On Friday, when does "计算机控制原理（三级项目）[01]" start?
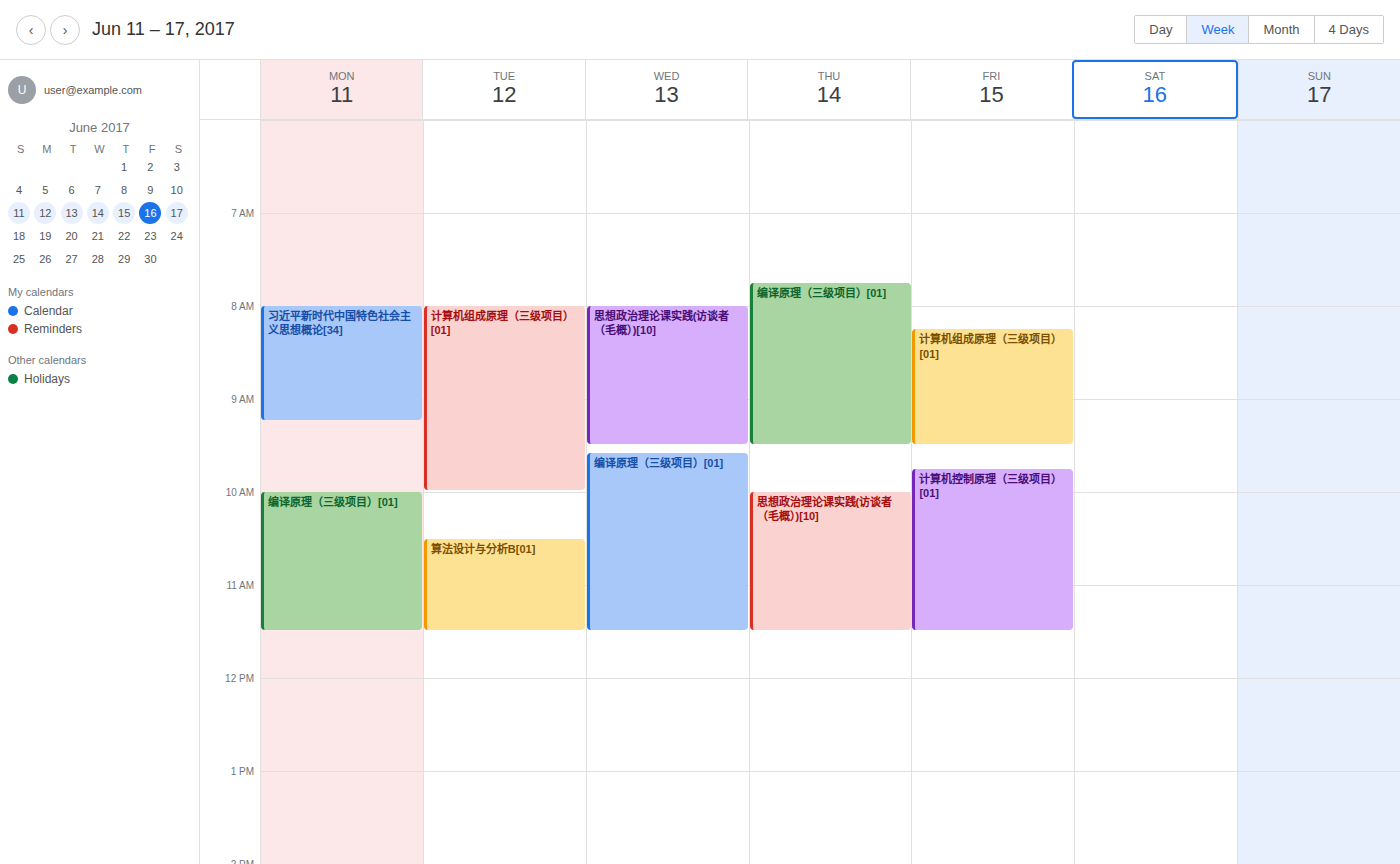
9:45 AM